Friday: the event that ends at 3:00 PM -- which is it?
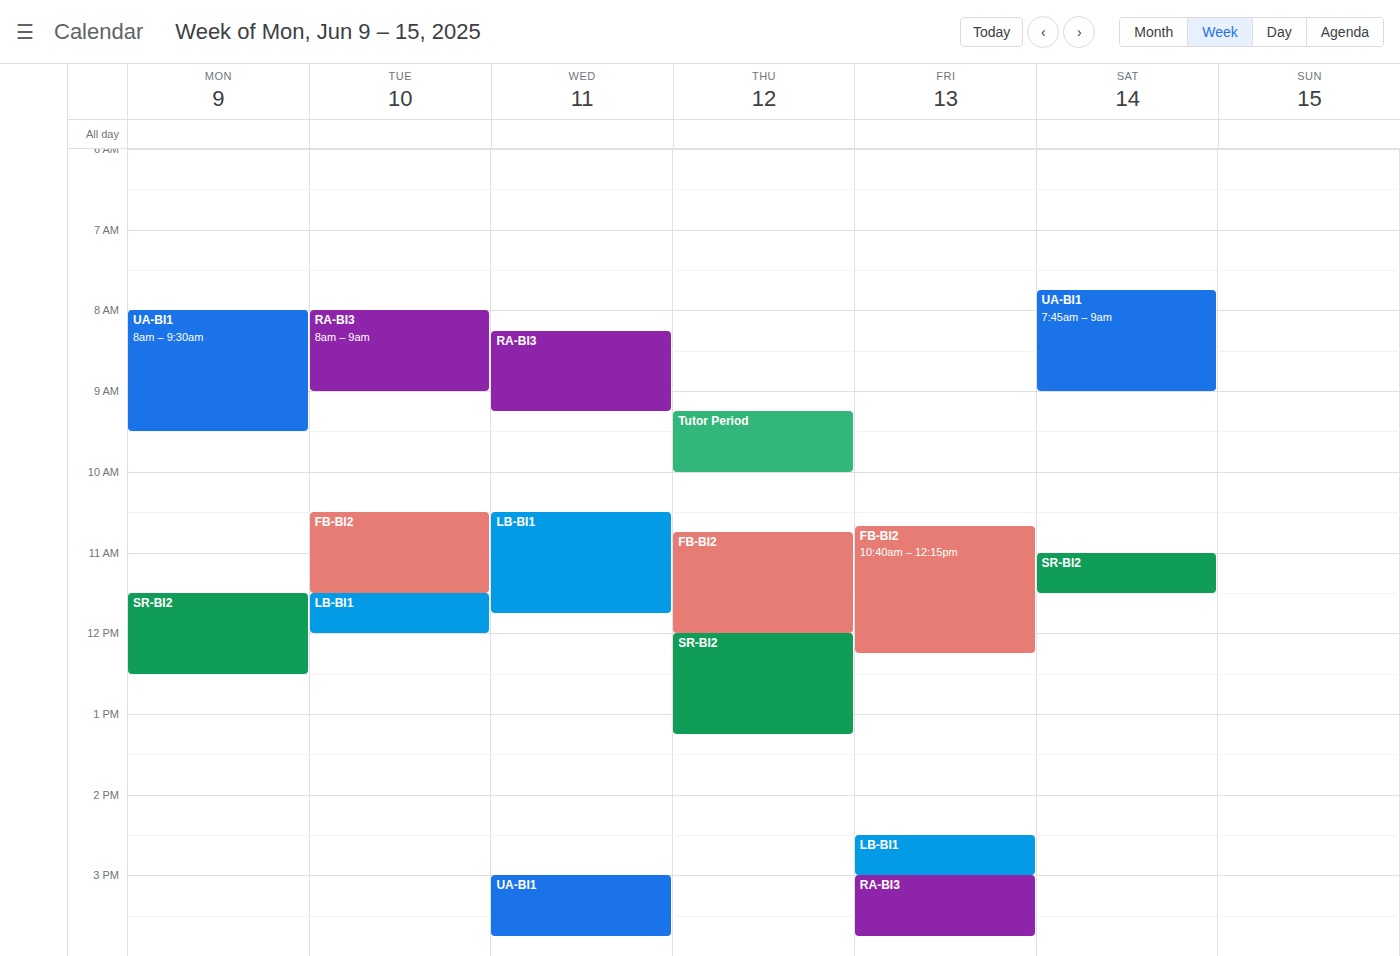
"LB-BI1"